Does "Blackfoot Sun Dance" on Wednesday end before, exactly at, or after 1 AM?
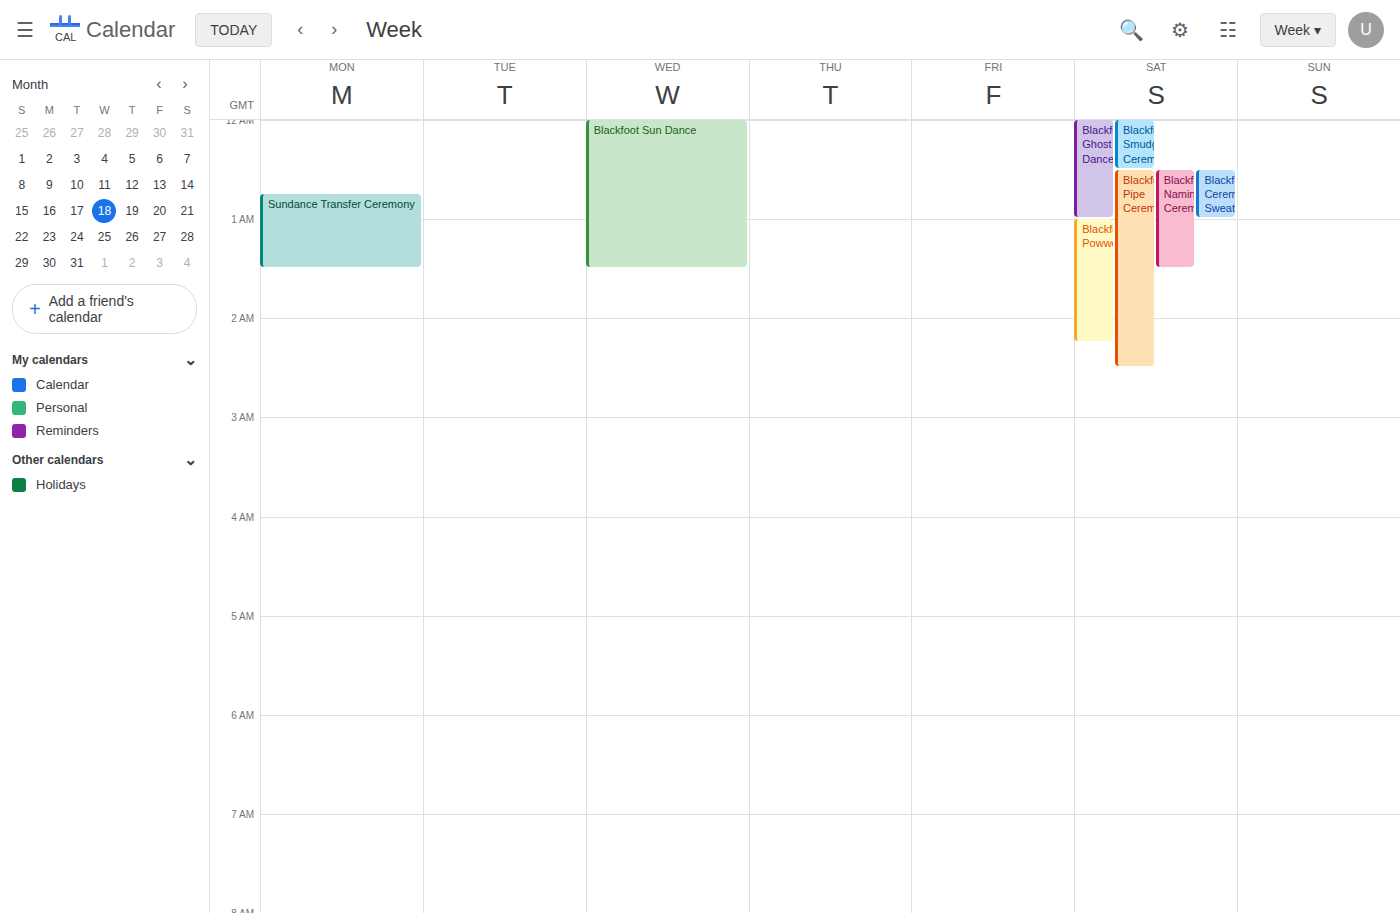
1:30 AM -- after 1 AM, 30 minutes below the 1 AM line.